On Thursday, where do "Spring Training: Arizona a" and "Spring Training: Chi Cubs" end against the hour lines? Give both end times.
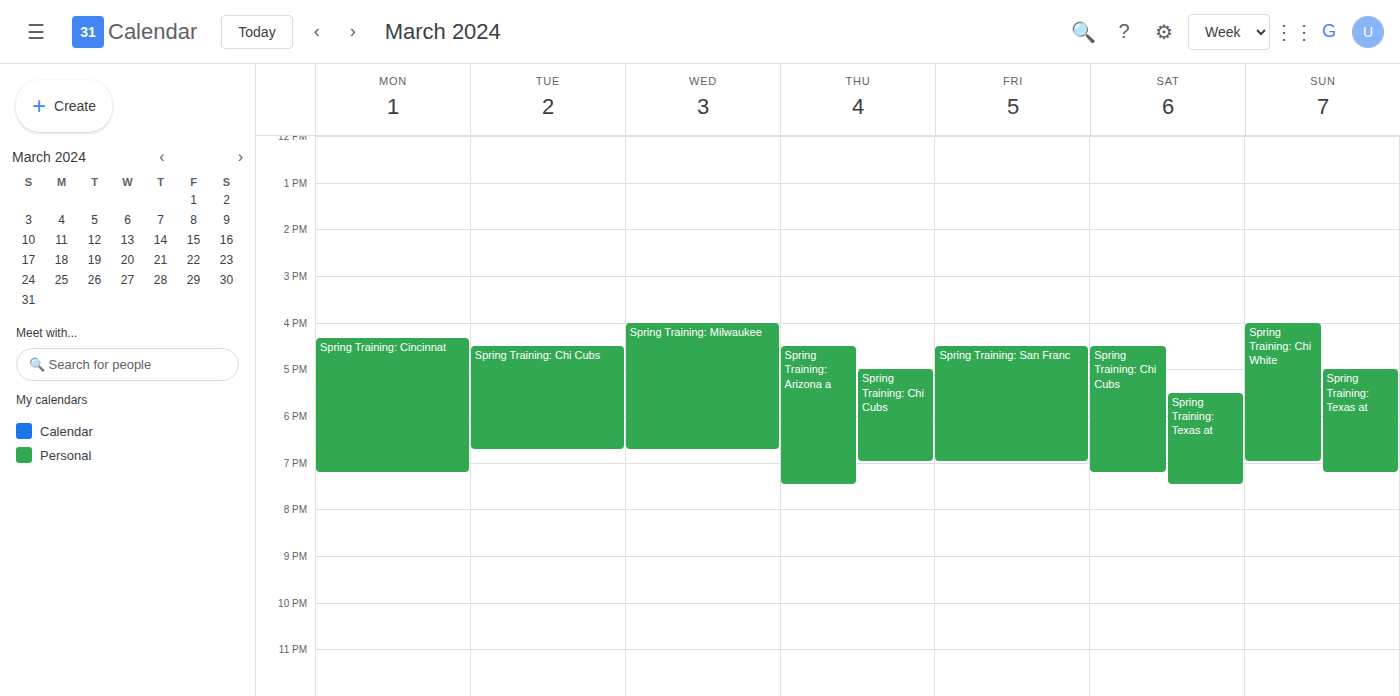
"Spring Training: Arizona a": 19:30, halfway between the 19:00 and 20:00 lines. "Spring Training: Chi Cubs": 19:00, exactly on the 19:00 line.